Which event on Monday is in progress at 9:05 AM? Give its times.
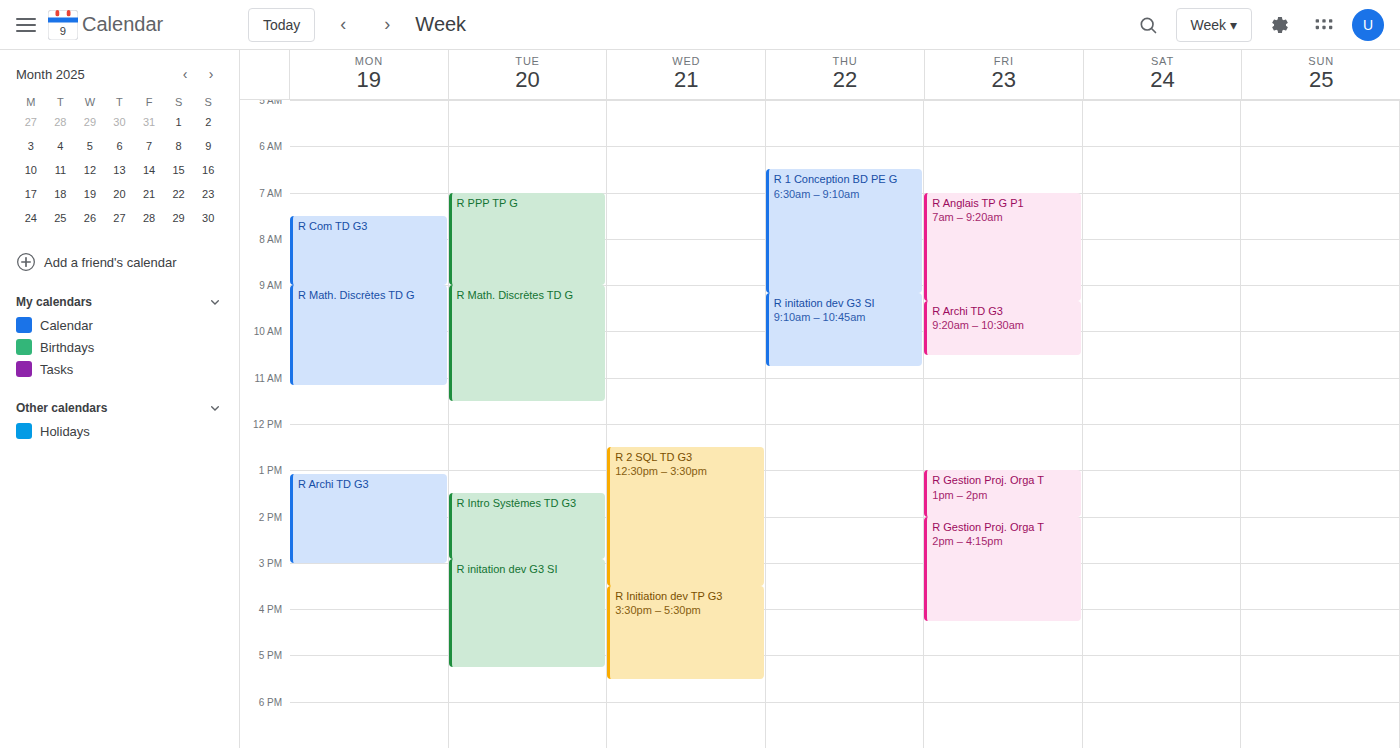
"R Math. Discrètes TD G", 9:00 AM to 11:10 AM